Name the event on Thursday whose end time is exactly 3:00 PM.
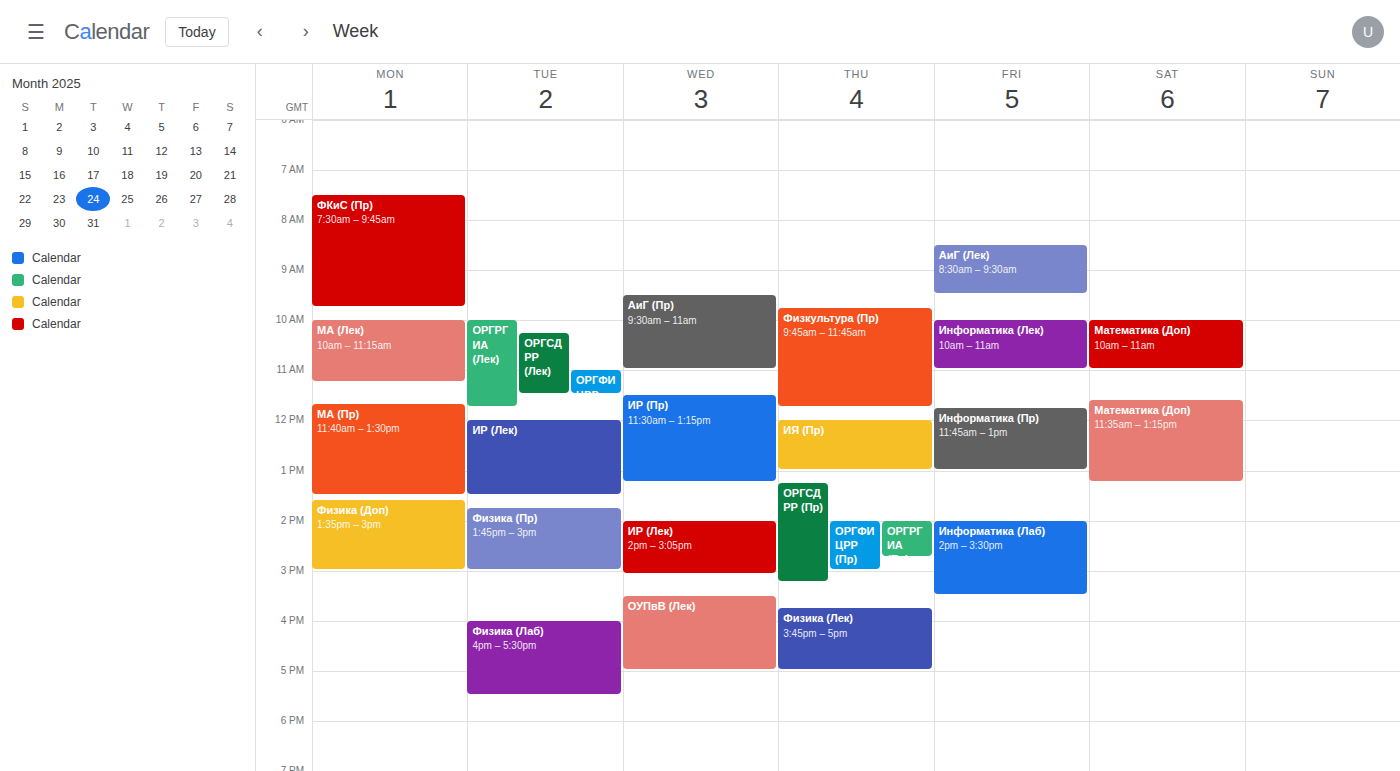
"ОРГФИЦРР (Пр)"